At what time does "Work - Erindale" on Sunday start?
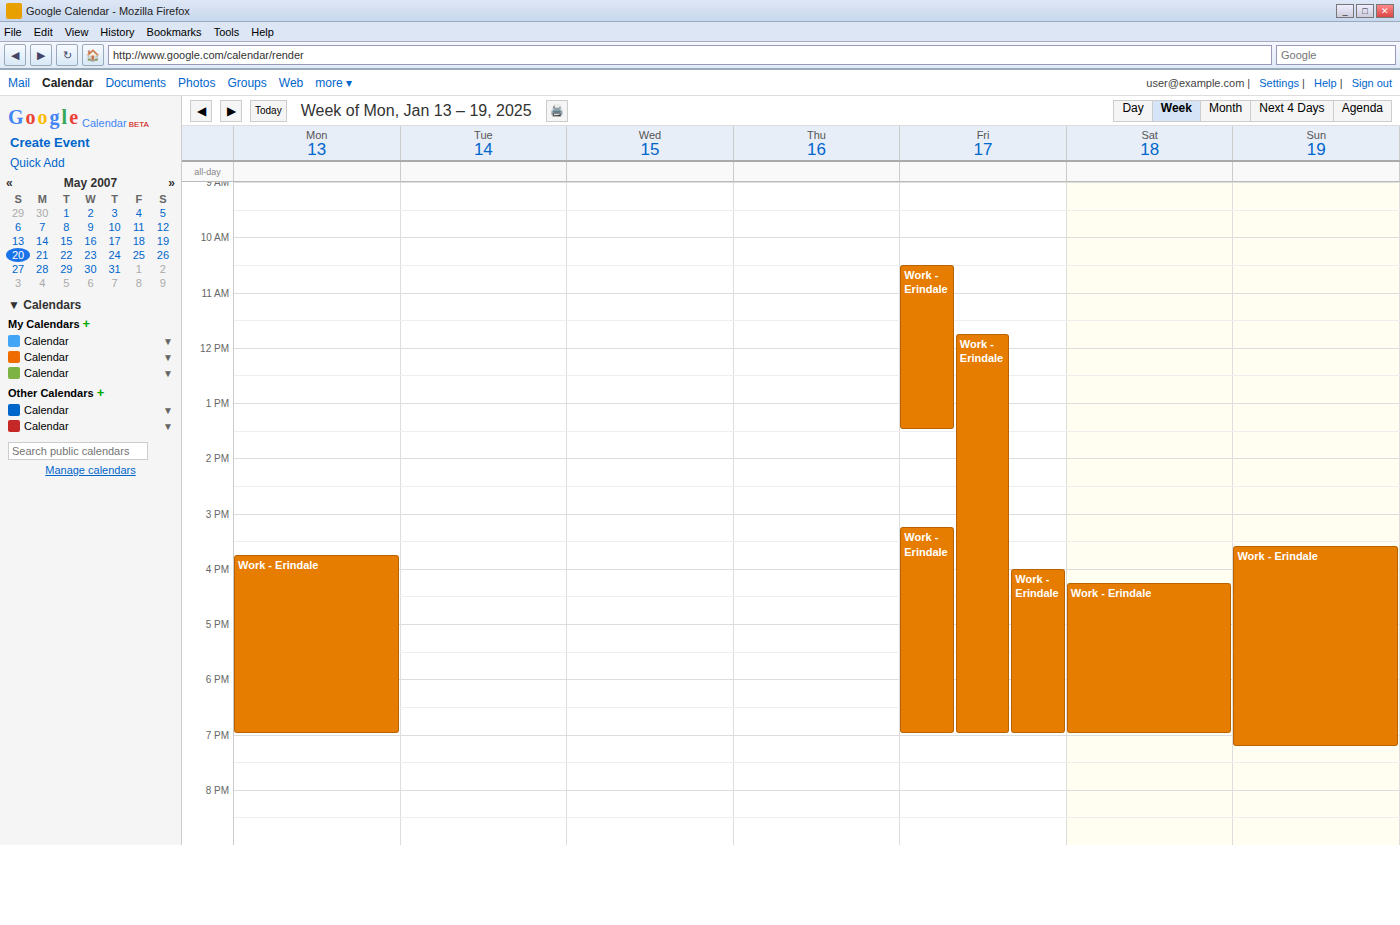
3:35 PM